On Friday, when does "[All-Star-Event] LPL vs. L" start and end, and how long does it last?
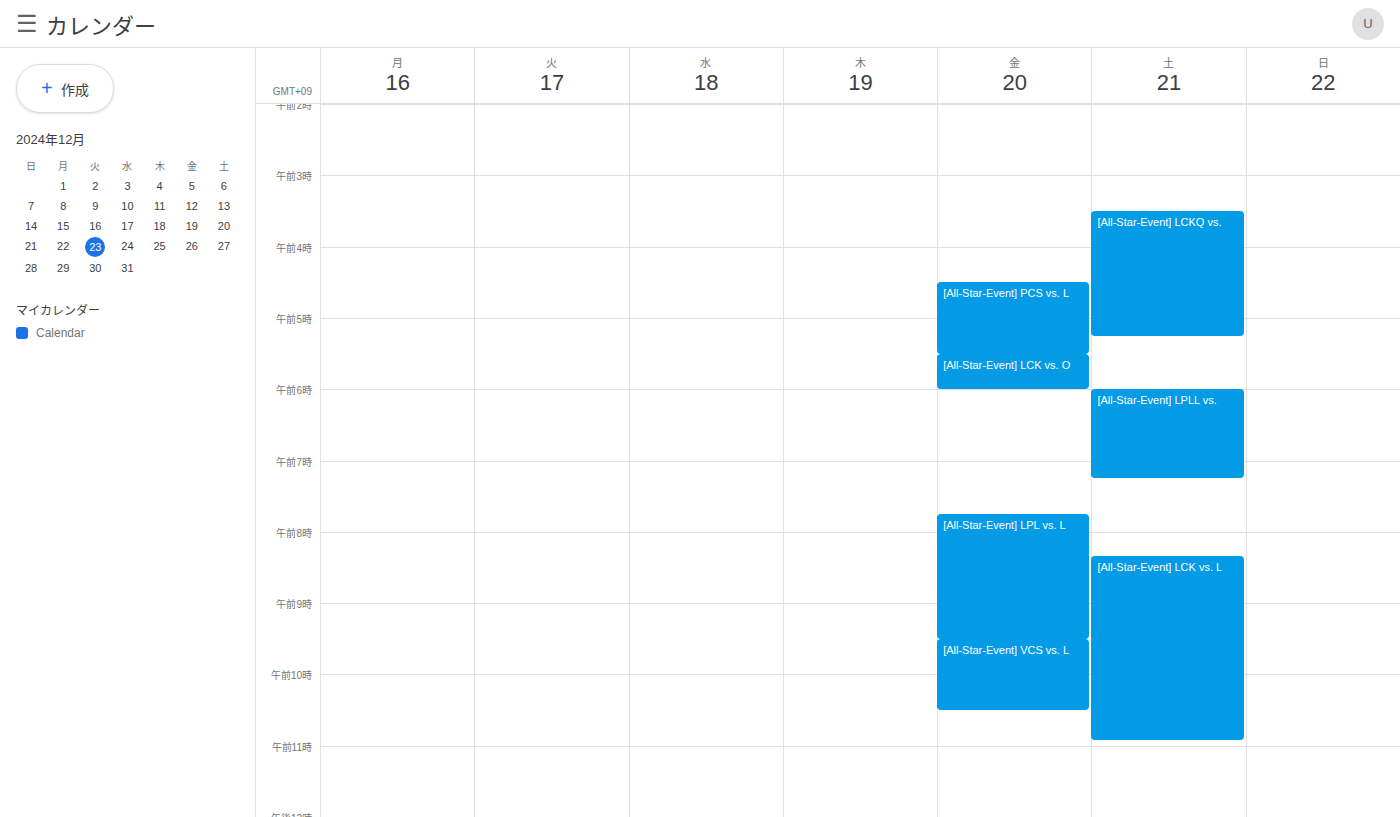
07:45 to 09:30, 1 hour 45 minutes